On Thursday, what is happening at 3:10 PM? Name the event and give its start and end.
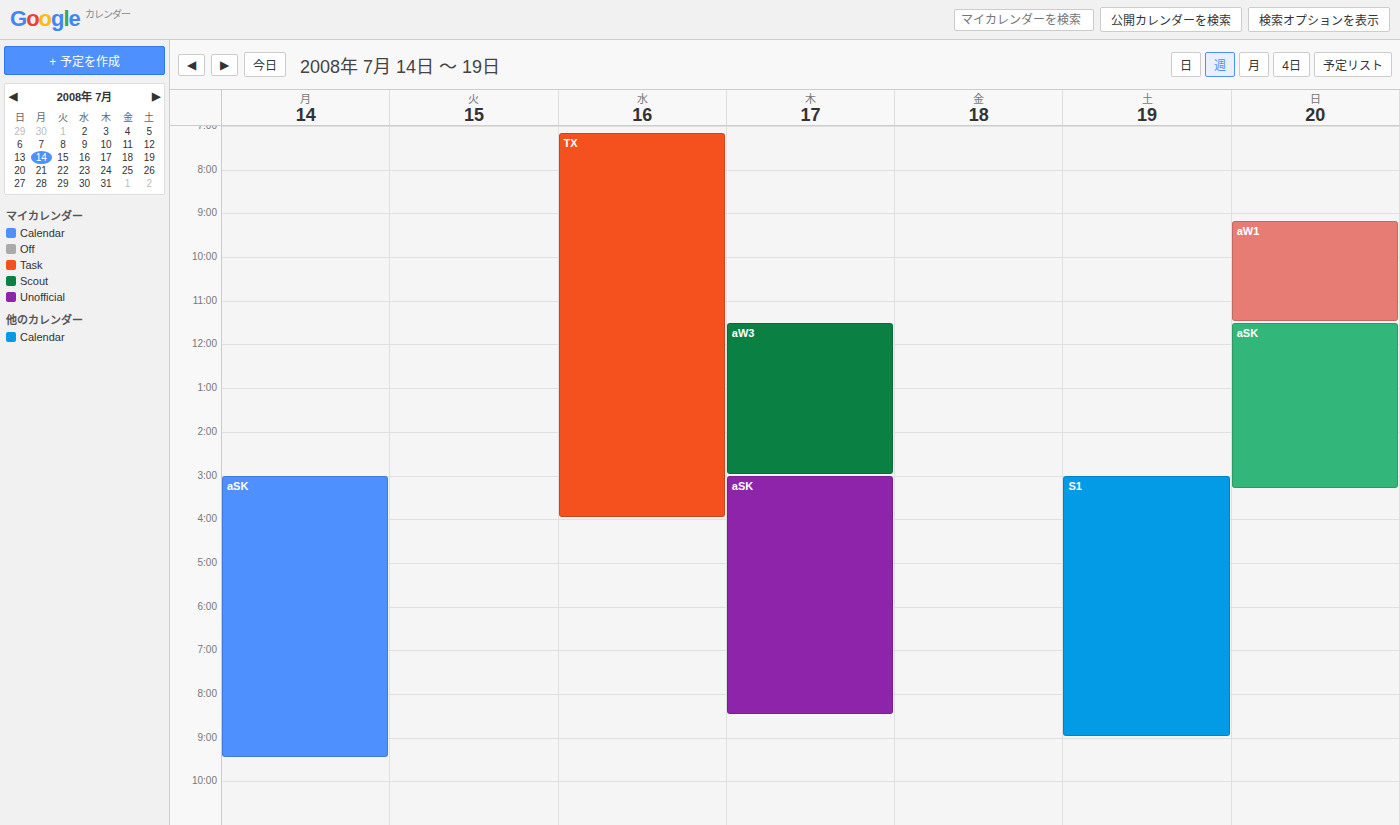
"aSK", 3:00 PM to 8:30 PM